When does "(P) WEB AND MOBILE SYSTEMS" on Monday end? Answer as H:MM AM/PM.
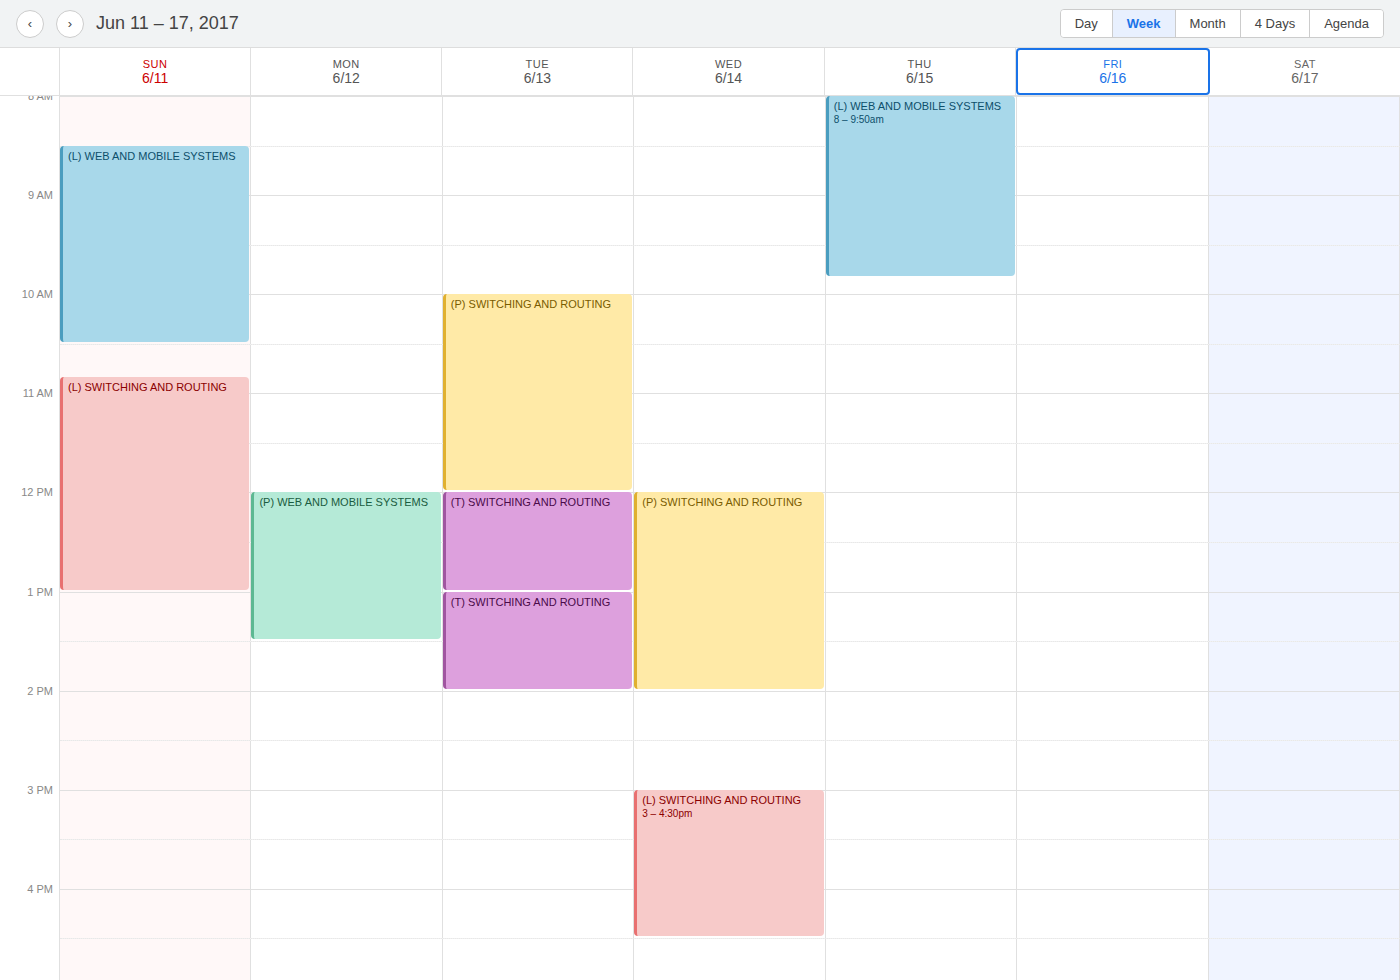
1:30 PM